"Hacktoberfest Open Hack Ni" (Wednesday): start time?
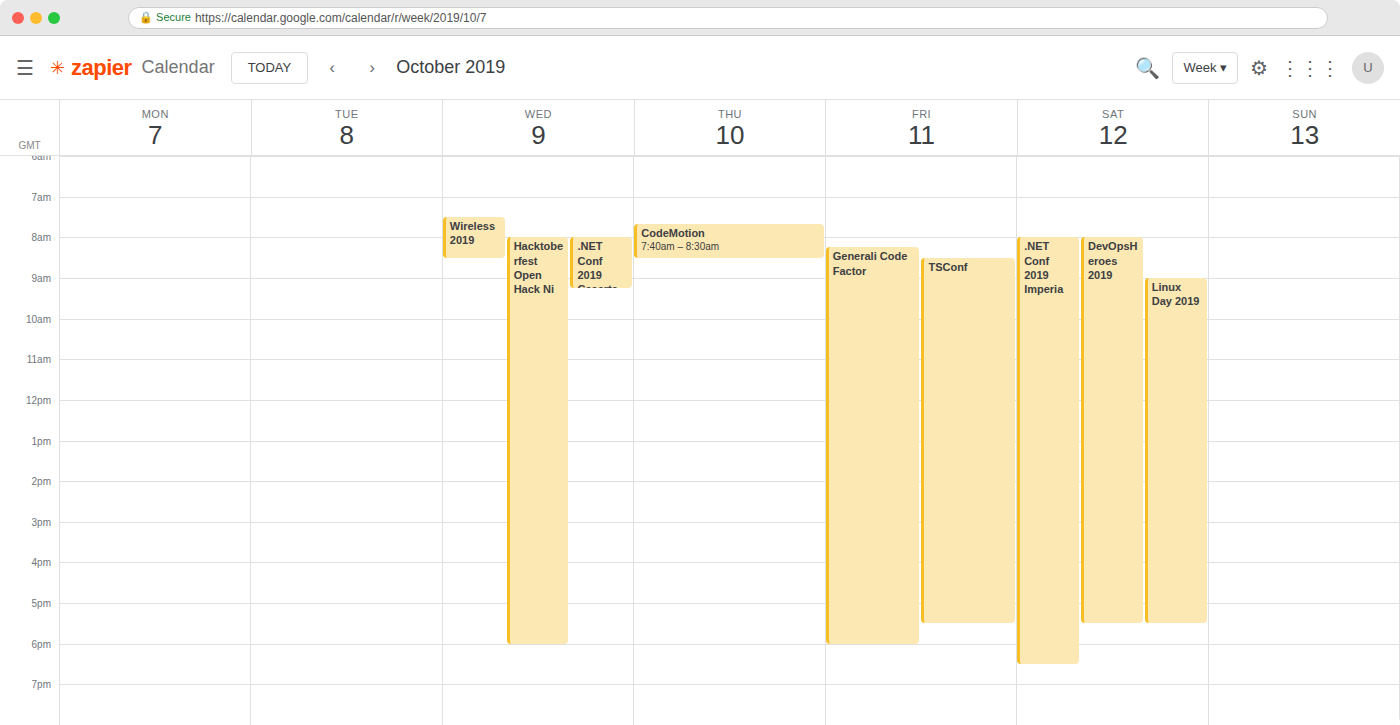
8:00 AM